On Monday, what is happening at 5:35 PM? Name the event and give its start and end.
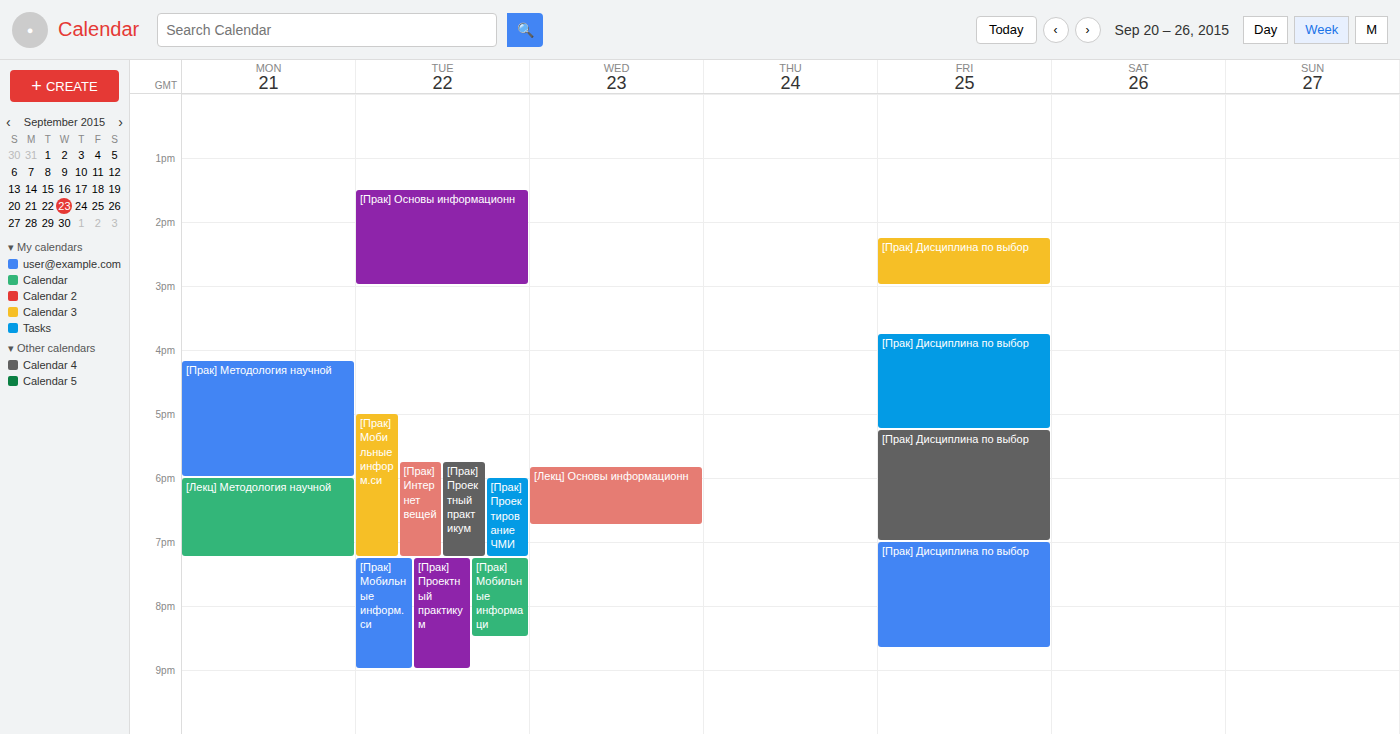
"[Прак] Методология научной", 4:10 PM to 6:00 PM